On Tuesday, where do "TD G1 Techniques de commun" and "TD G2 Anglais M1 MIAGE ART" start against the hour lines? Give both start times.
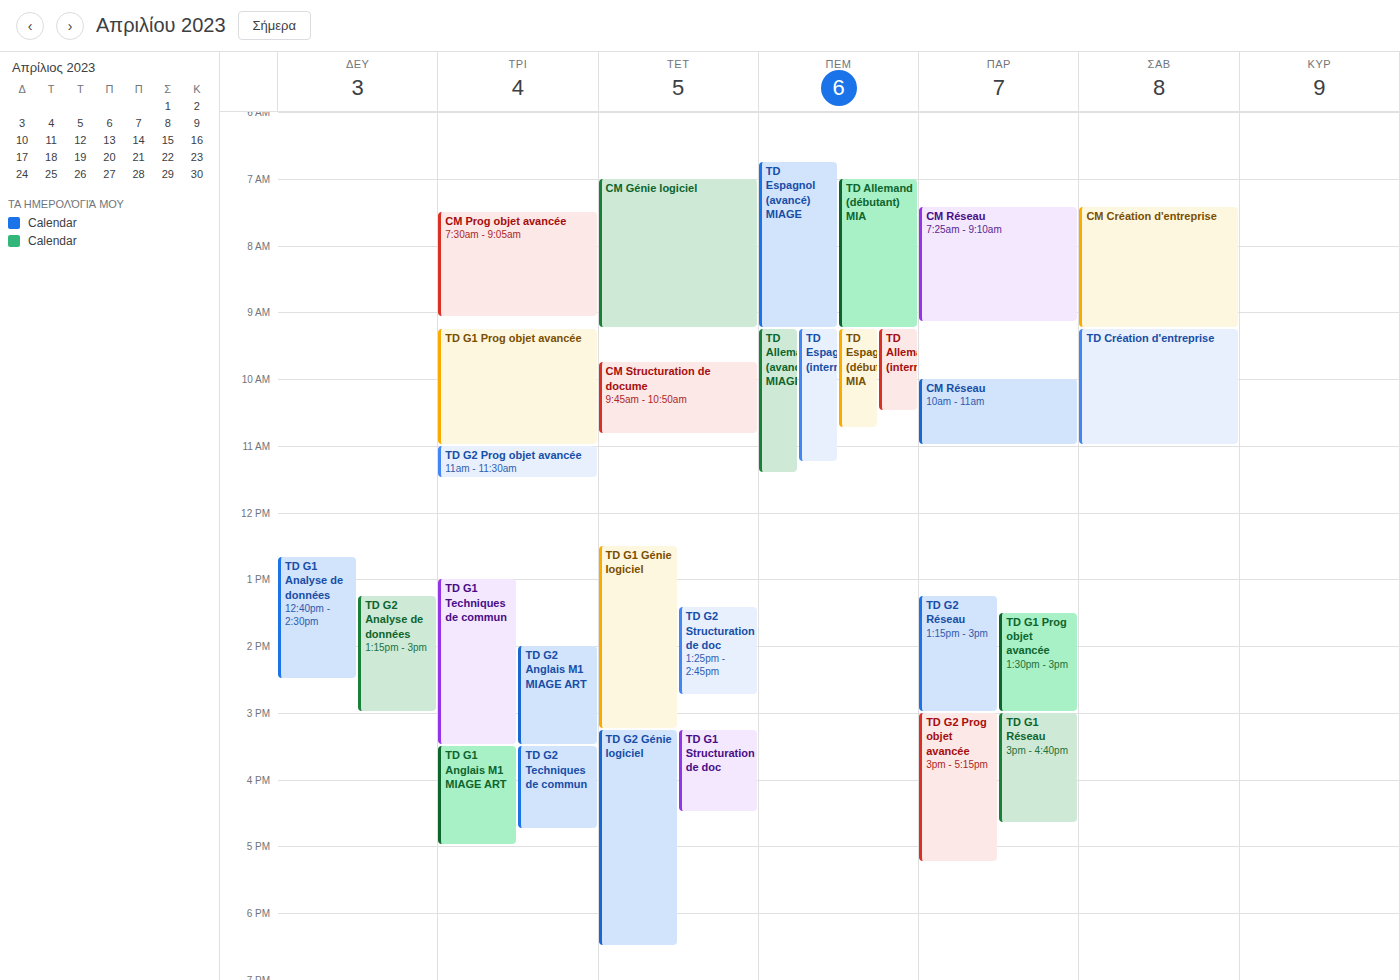
"TD G1 Techniques de commun": 1:00 PM, exactly on the 1 PM line. "TD G2 Anglais M1 MIAGE ART": 2:00 PM, exactly on the 2 PM line.